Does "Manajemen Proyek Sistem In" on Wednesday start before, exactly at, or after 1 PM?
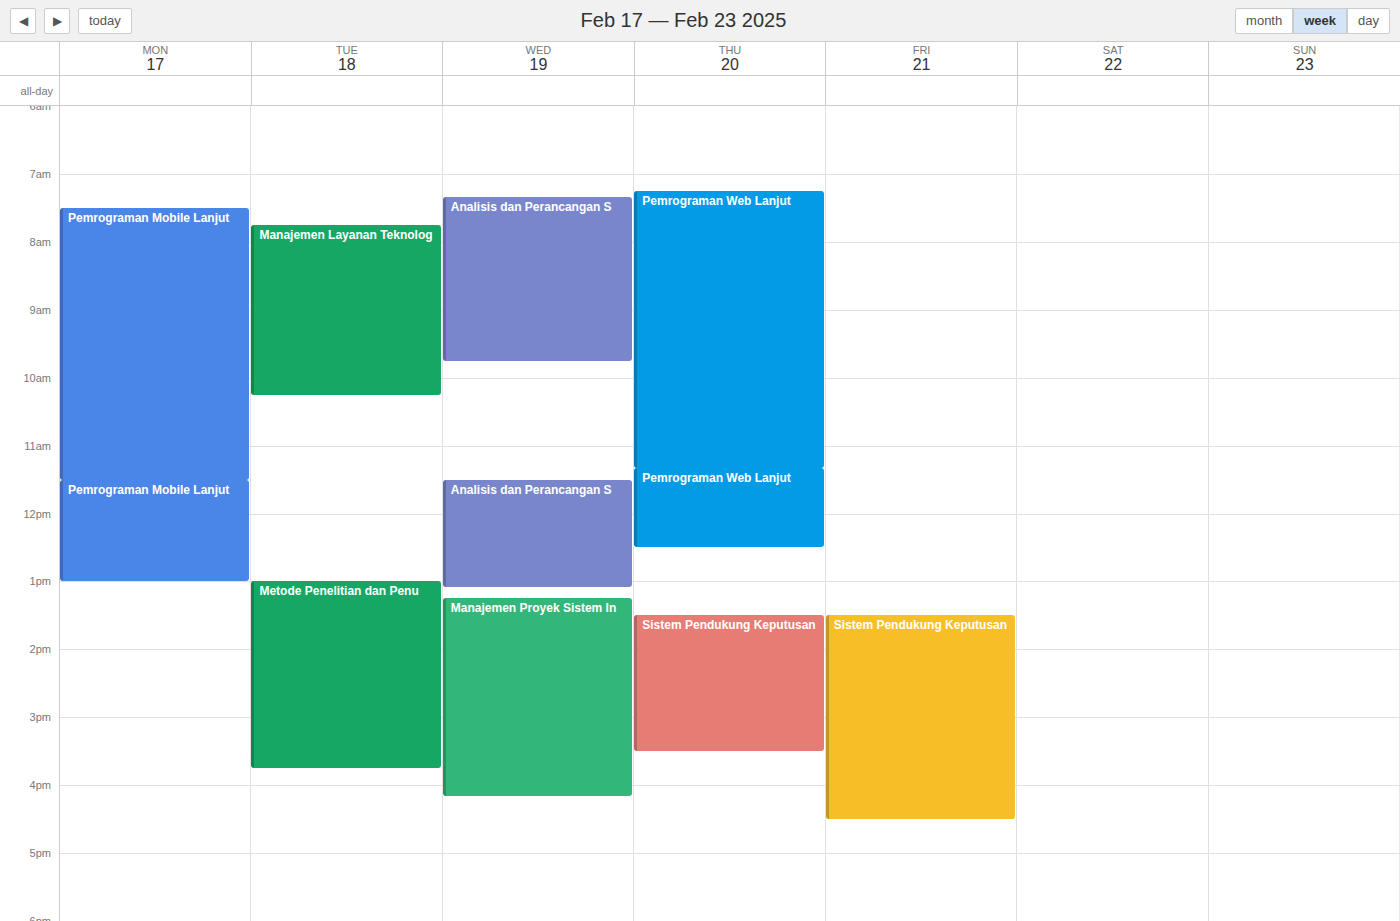
1:15 PM -- after 1 PM, 15 minutes below the 1 PM line.